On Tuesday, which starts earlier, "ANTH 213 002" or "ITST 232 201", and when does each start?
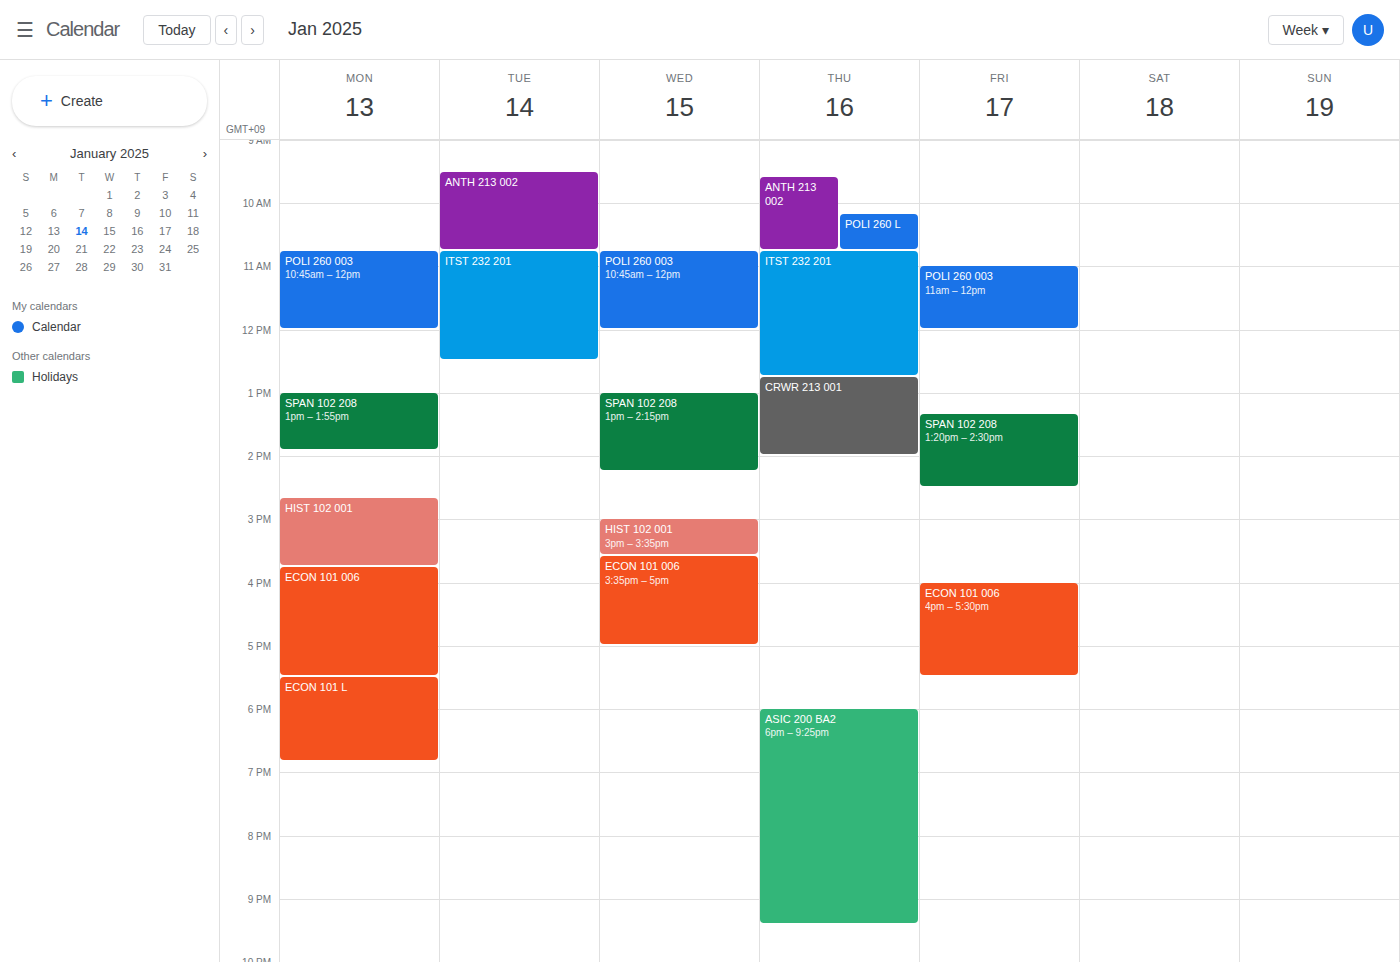
"ANTH 213 002" 9:30 AM; "ITST 232 201" 10:45 AM.